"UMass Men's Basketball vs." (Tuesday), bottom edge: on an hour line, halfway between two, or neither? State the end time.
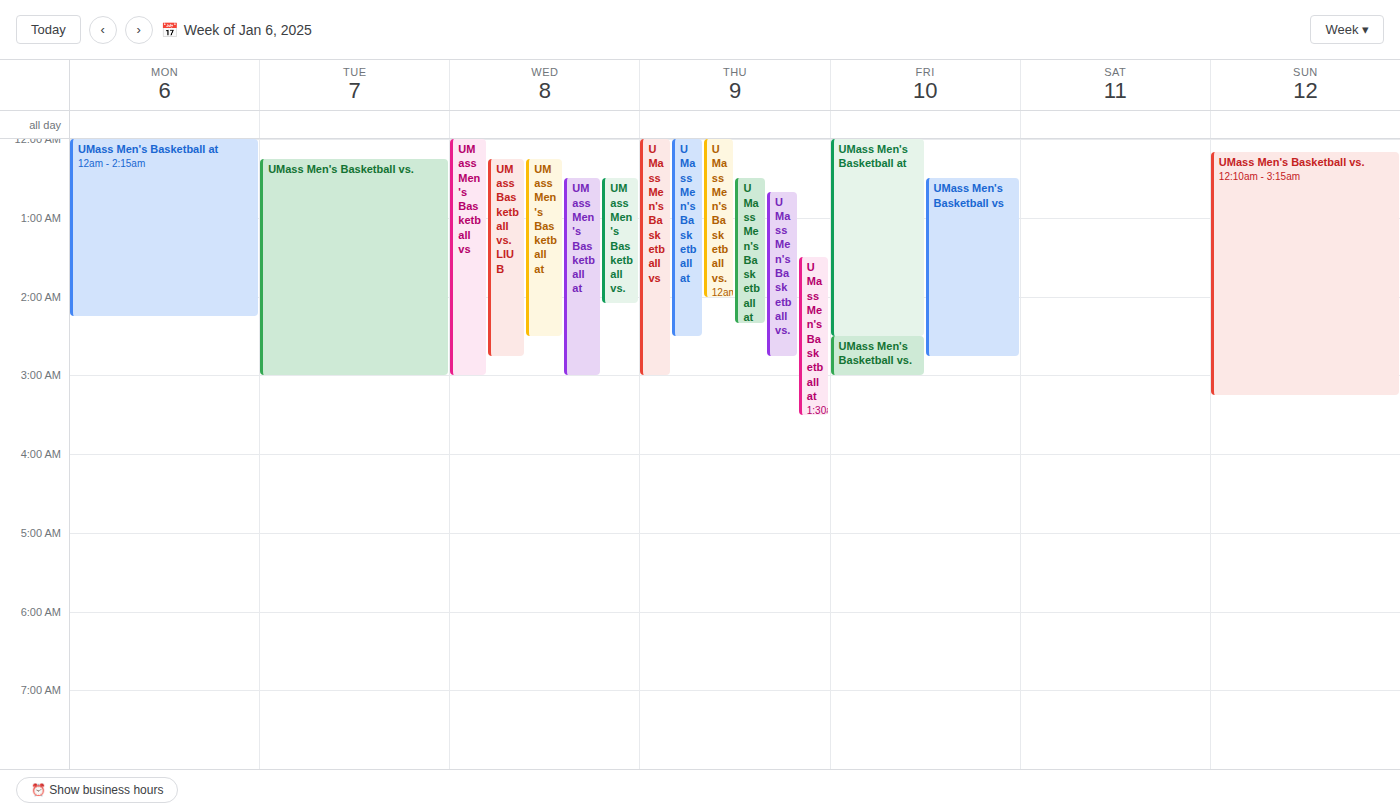
3:00 AM -- exactly on the 3 AM line.